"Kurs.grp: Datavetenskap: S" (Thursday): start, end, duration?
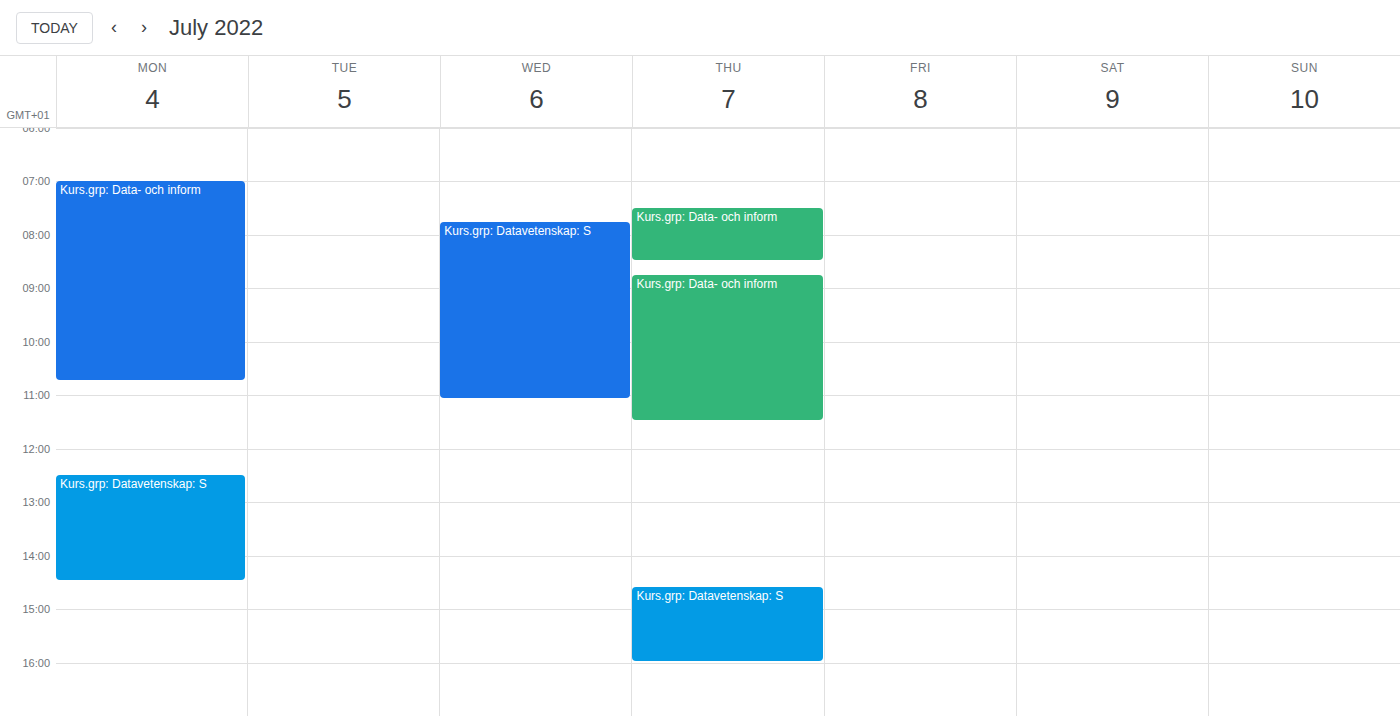
2:35 PM to 4:00 PM, 1 hour 25 minutes